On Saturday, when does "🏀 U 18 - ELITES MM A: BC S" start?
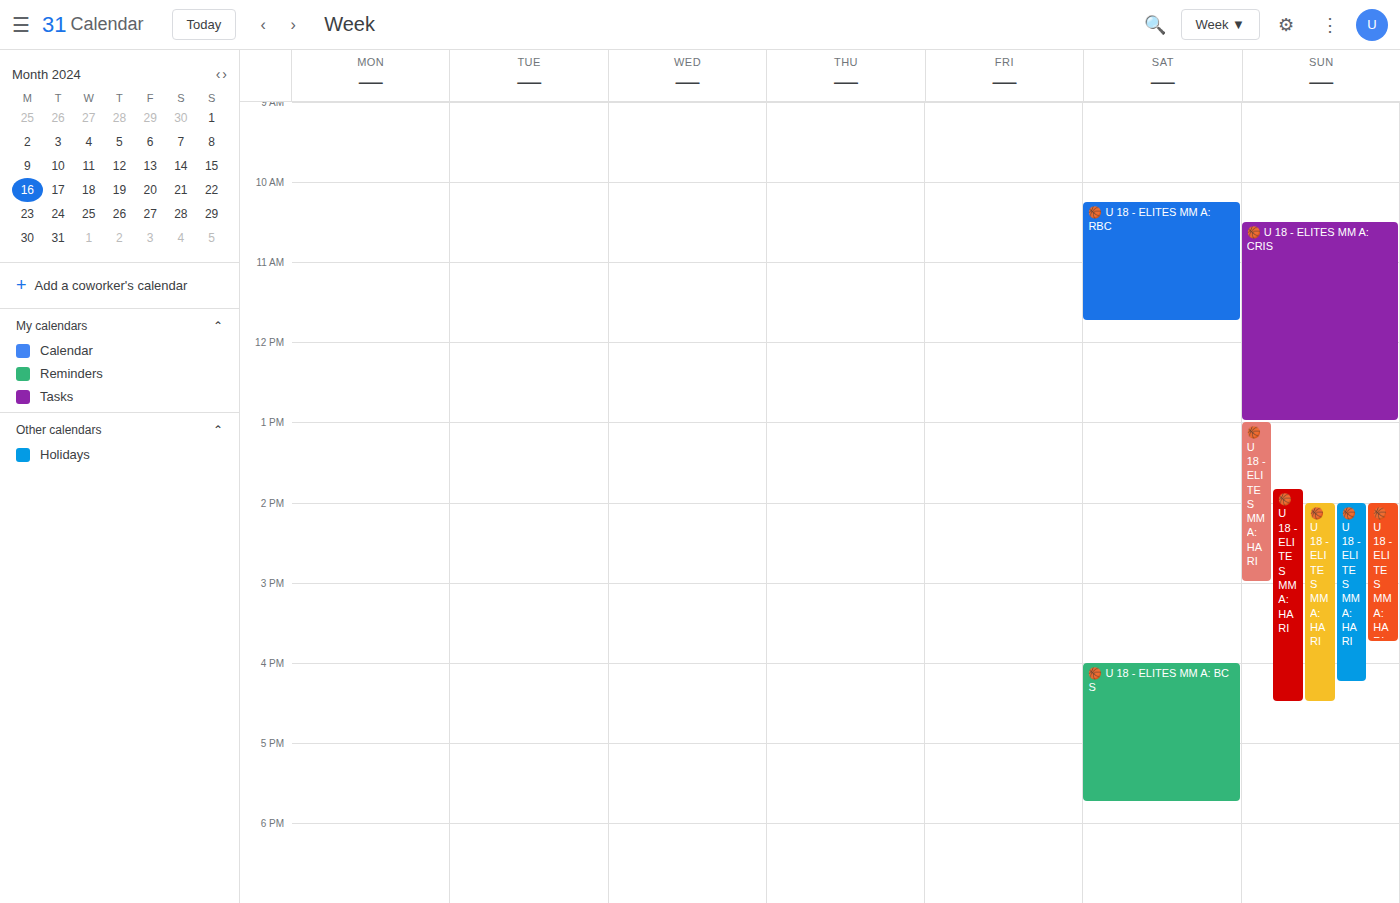
4:00 PM